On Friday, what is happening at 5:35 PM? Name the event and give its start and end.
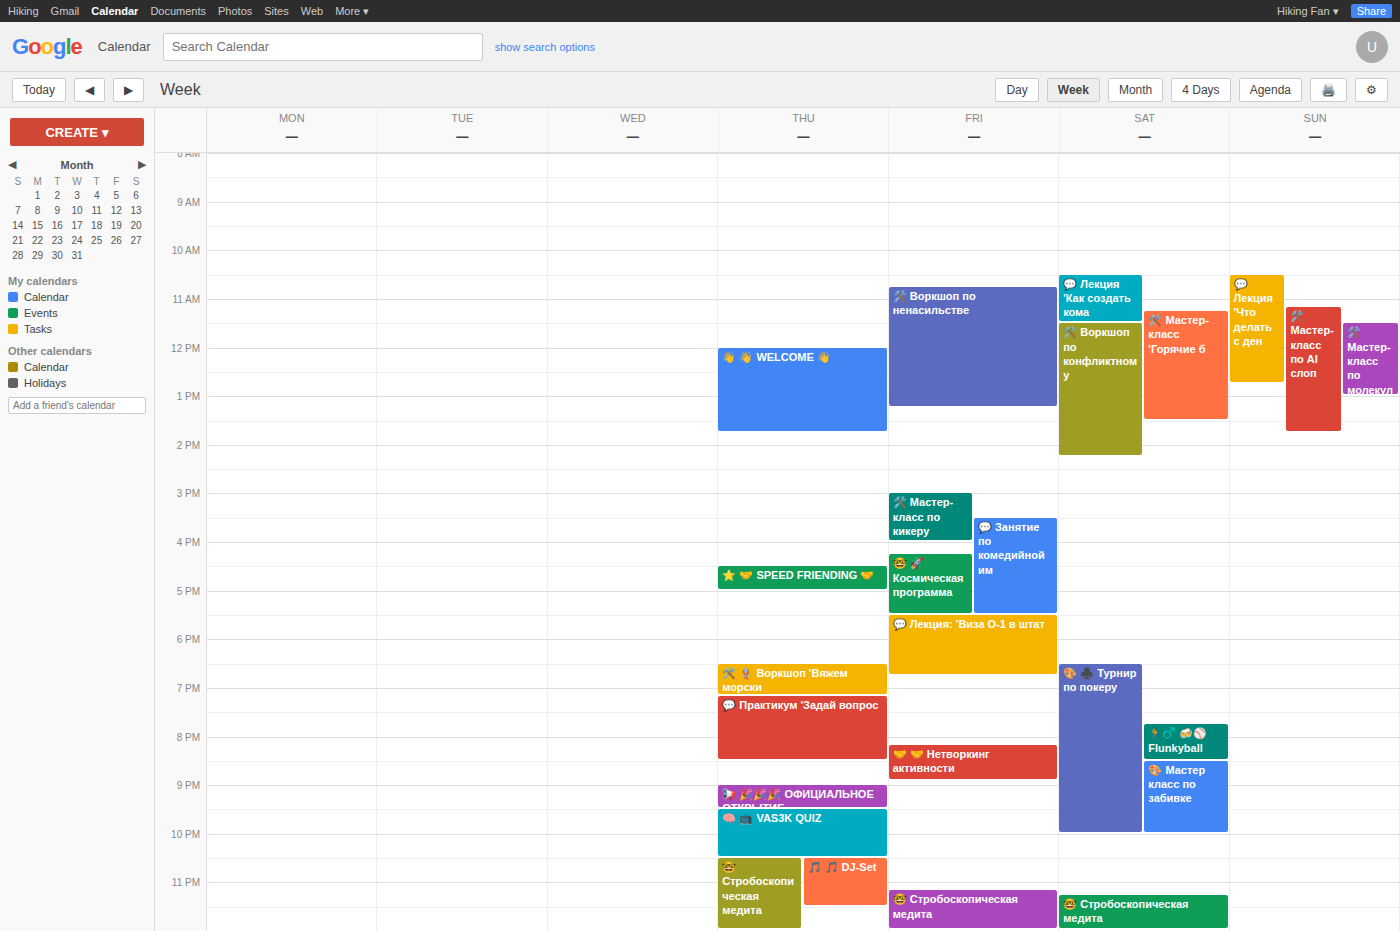
"💬 Лекция: 'Виза О-1 в штат", 5:30 PM to 6:45 PM